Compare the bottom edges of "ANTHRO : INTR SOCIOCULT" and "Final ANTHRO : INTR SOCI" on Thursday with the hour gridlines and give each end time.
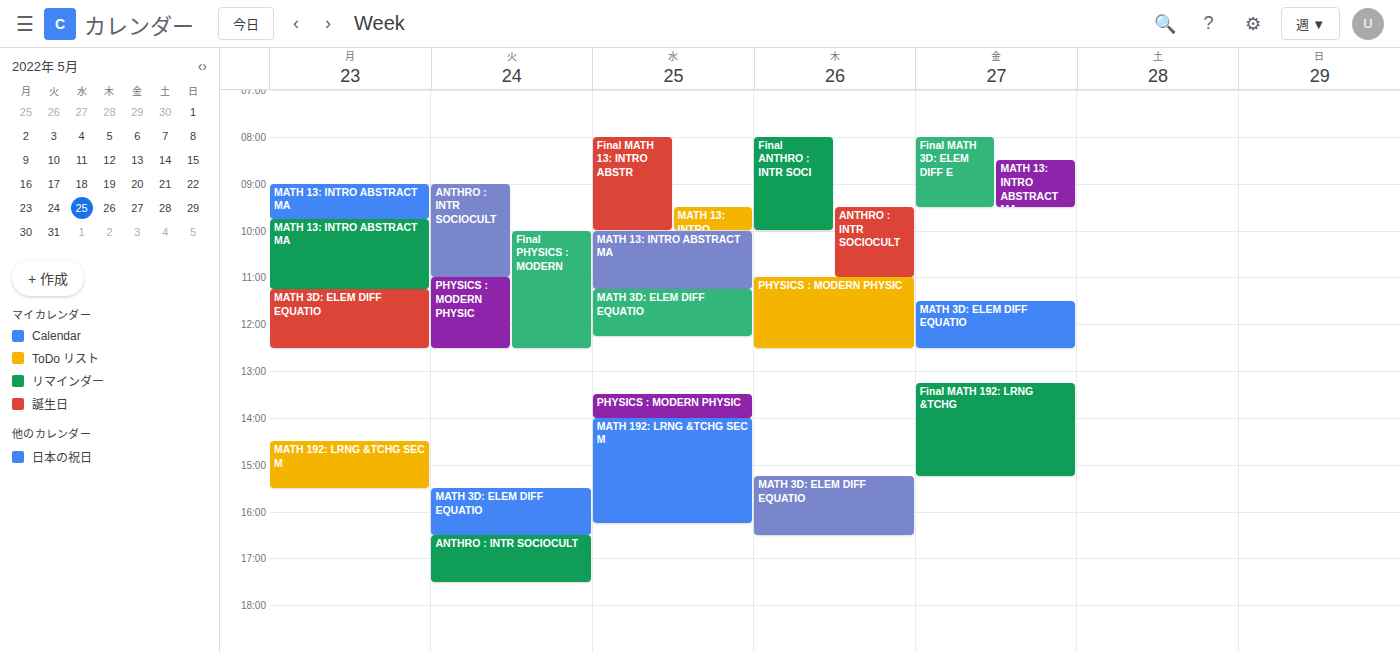
"ANTHRO : INTR SOCIOCULT": 11:00 AM, exactly on the 11 AM line. "Final ANTHRO : INTR SOCI": 10:00 AM, exactly on the 10 AM line.